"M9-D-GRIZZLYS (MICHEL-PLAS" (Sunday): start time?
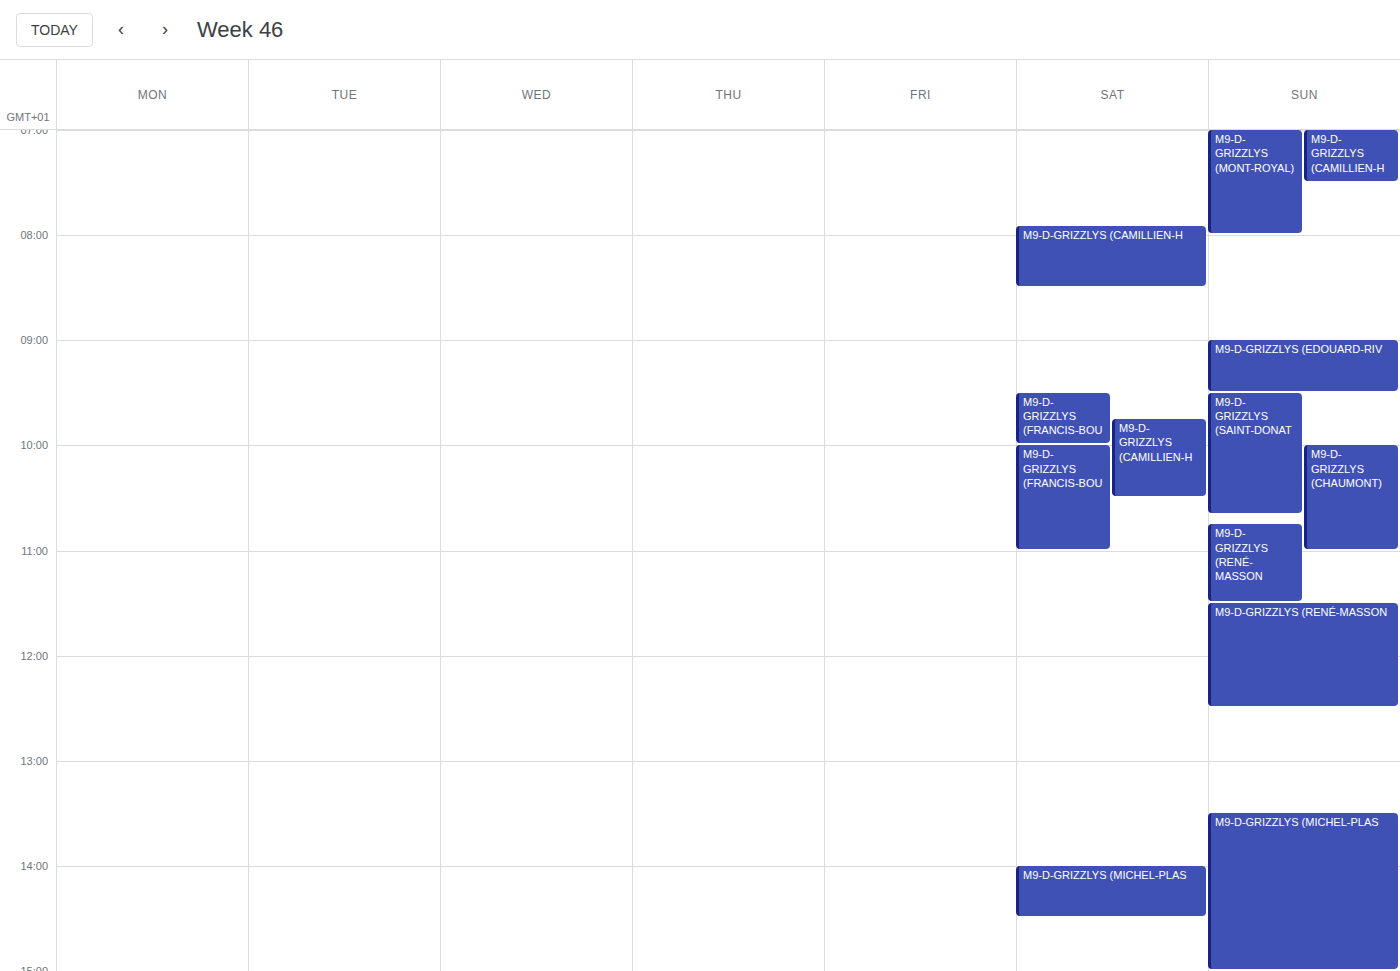
1:30 PM